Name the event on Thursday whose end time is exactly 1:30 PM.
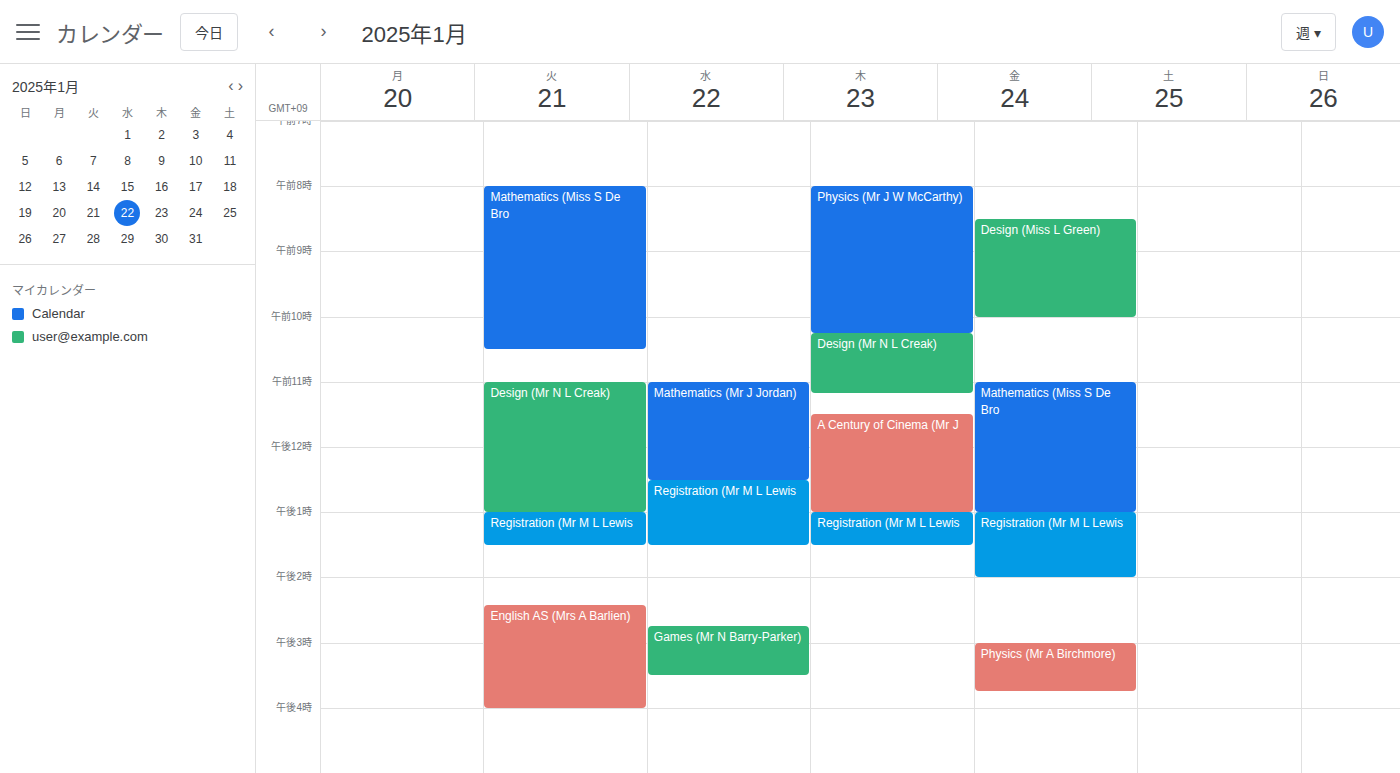
"Registration (Mr M L Lewis"